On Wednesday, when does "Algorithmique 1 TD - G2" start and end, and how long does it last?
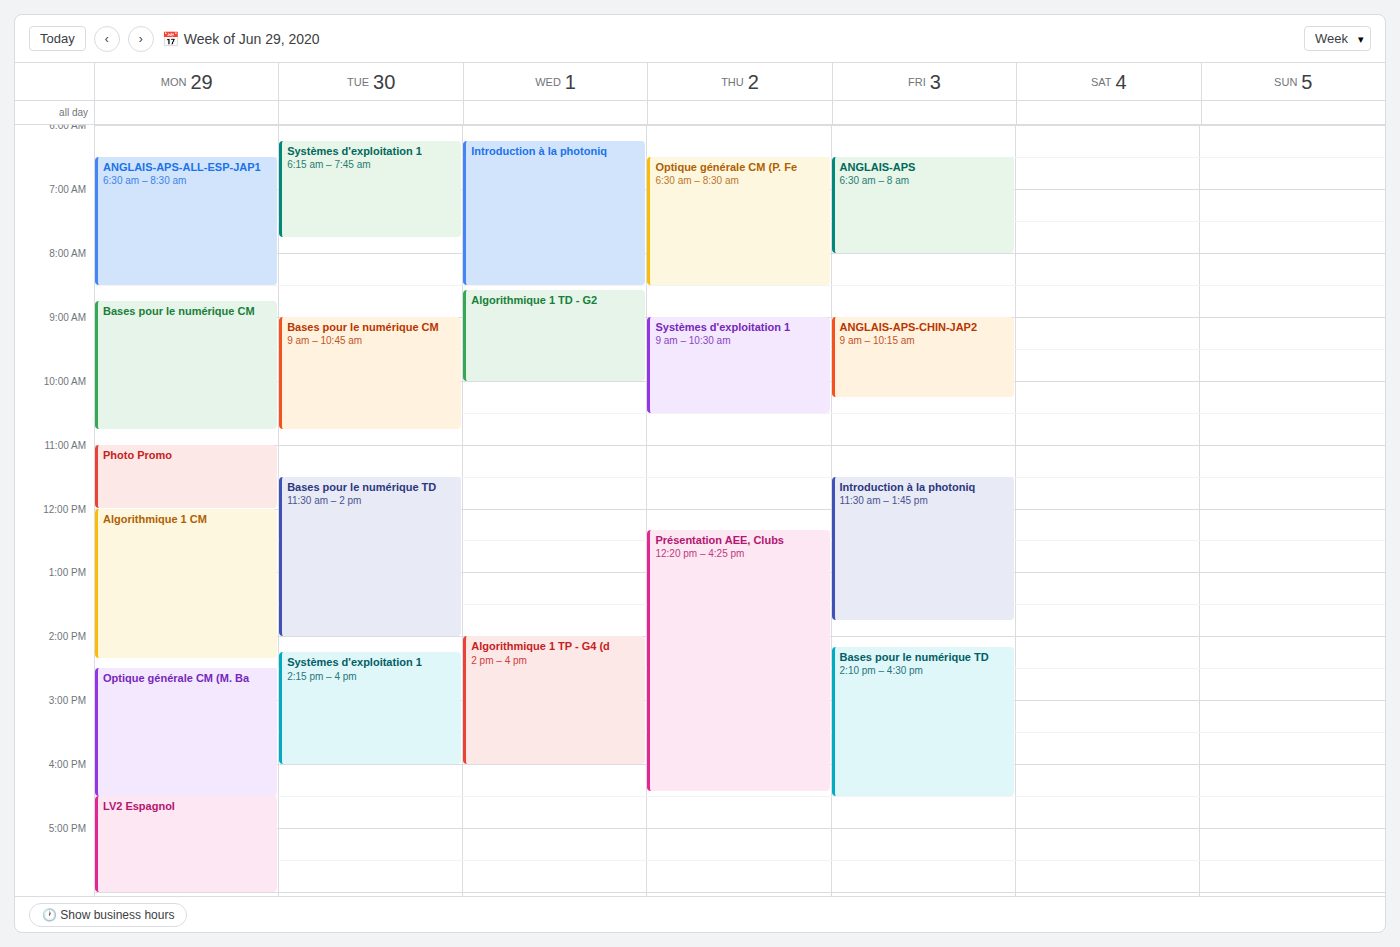
8:35 AM to 10:00 AM, 1 hour 25 minutes